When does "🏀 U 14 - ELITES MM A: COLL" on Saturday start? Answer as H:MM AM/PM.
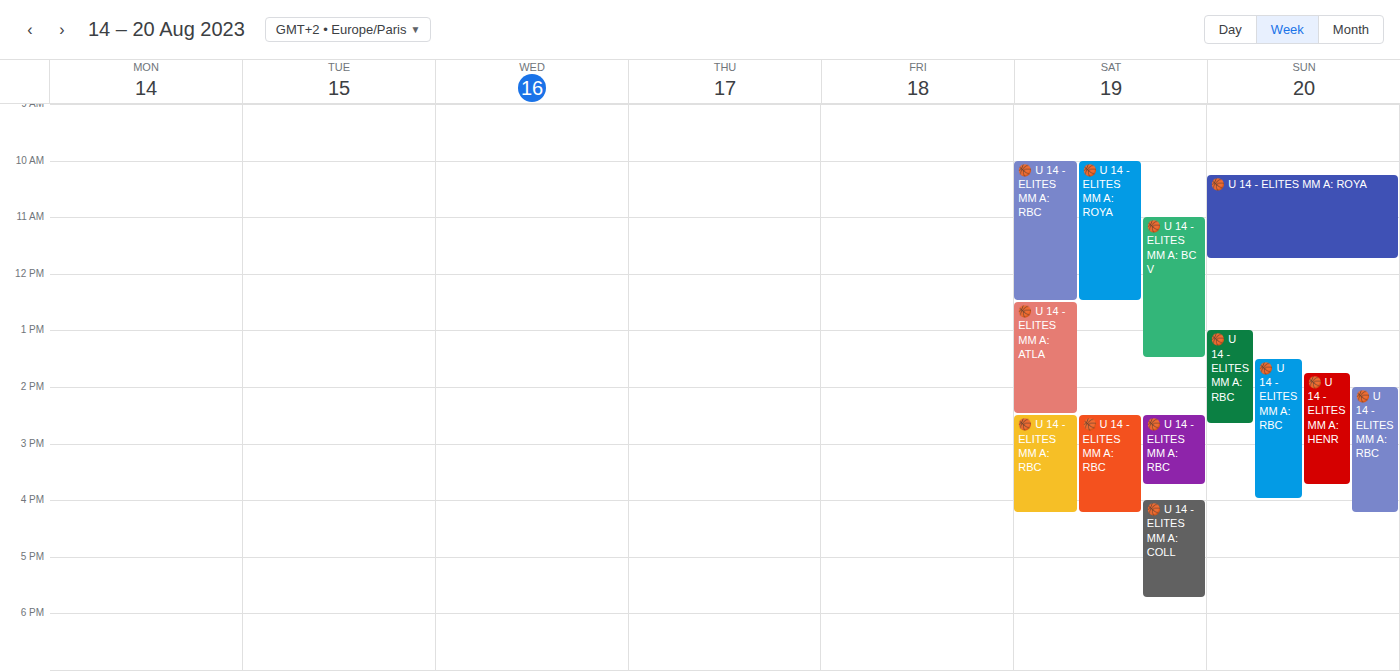
4:00 PM